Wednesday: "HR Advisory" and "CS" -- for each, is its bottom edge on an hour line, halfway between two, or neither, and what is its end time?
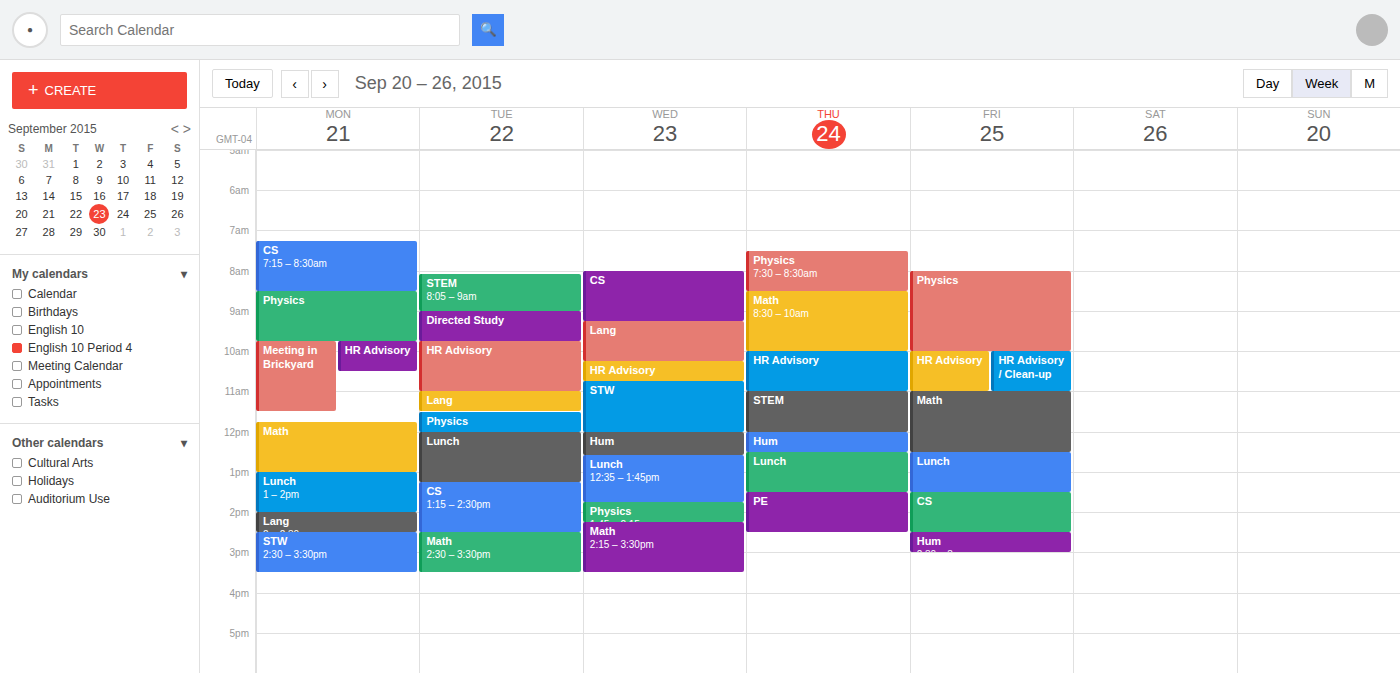
"HR Advisory": 10:45 AM, neither: three quarters of the way from the 10 AM line to the 11 AM line. "CS": 9:15 AM, neither: a quarter of the way from the 9 AM line to the 10 AM line.